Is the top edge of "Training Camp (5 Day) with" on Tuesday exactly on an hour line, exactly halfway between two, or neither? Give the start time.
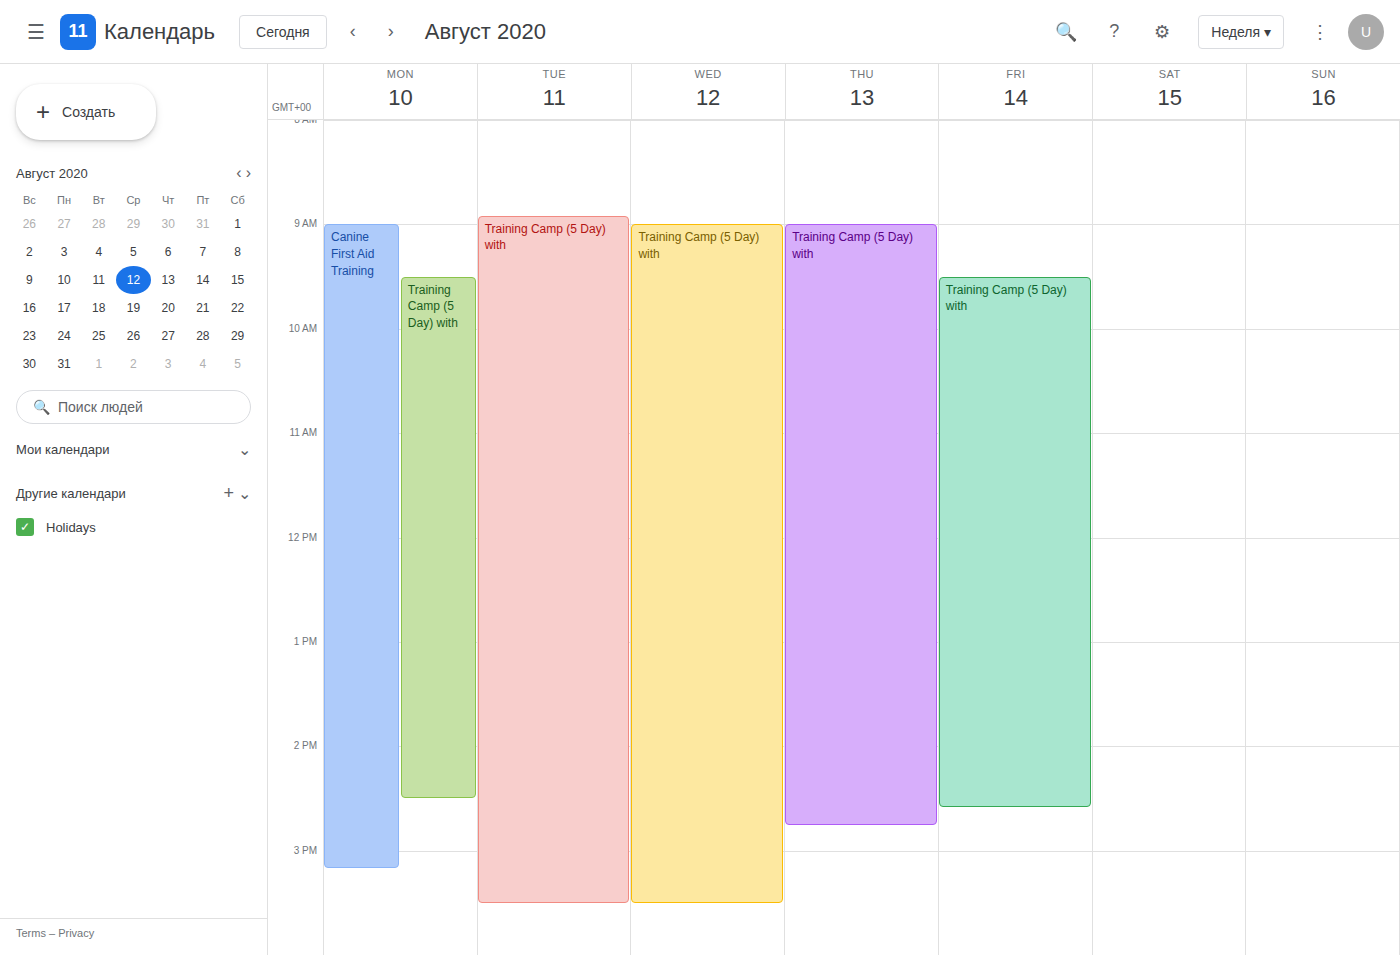
8:55 AM -- neither: 55 minutes below the 8 AM line and 5 minutes above the 9 AM line.